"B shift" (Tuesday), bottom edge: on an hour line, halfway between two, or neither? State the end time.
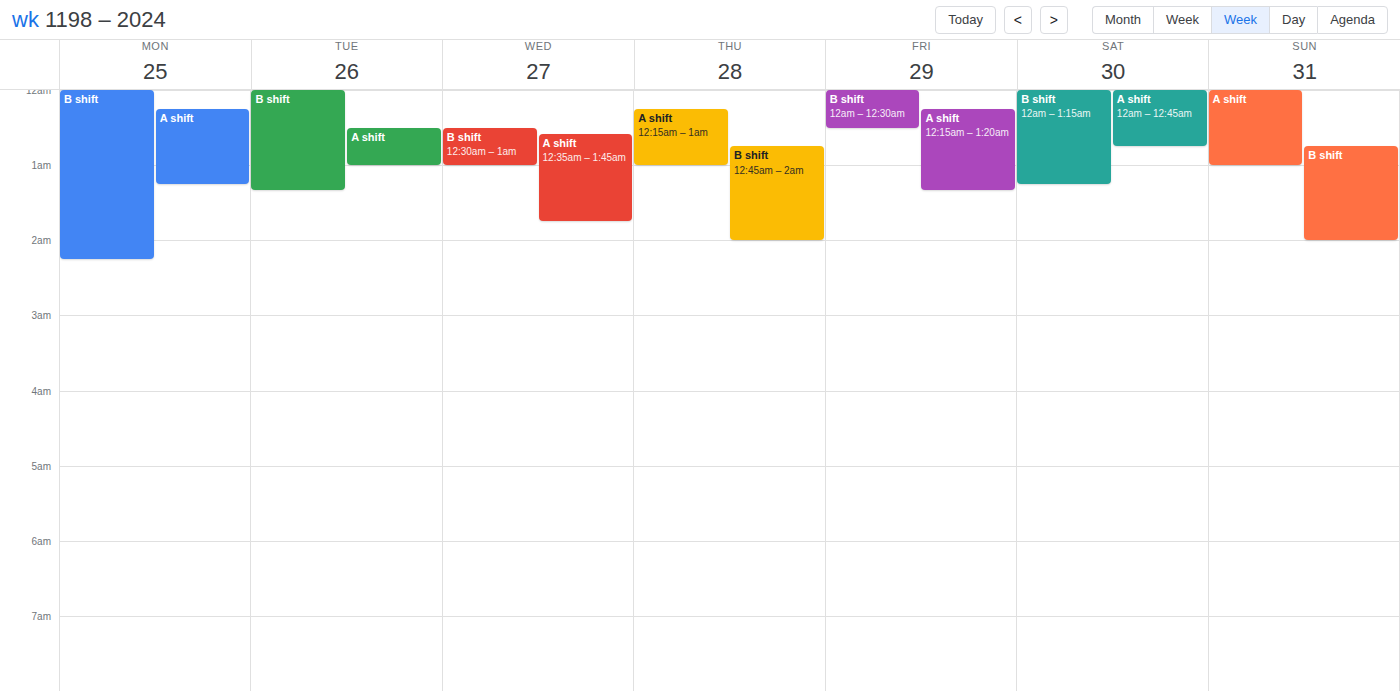
01:20 -- neither: 20 minutes below the 01:00 line and 40 minutes above the 02:00 line.